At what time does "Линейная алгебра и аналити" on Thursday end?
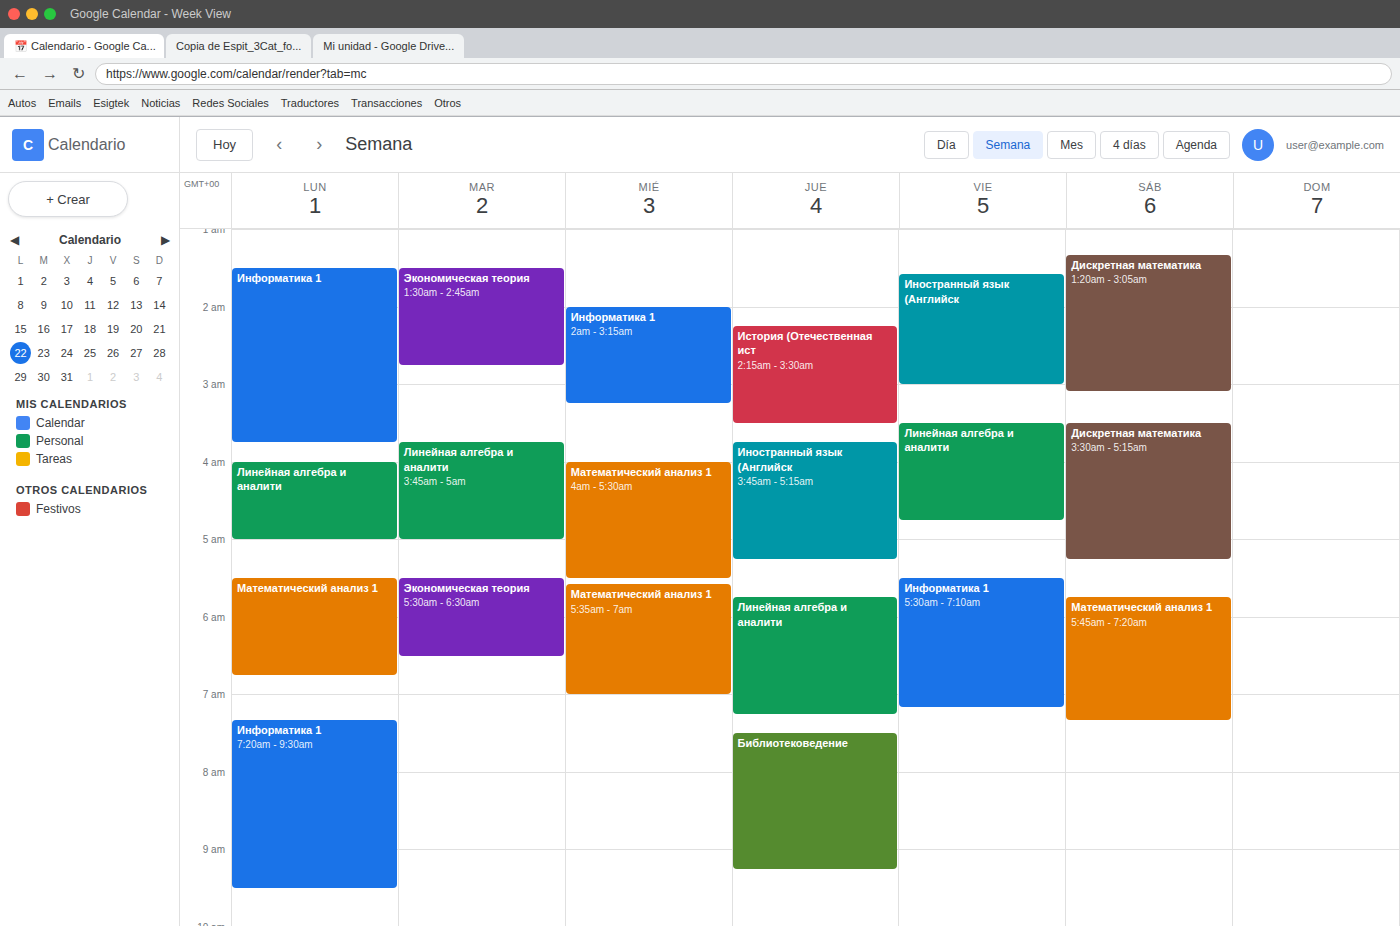
07:15